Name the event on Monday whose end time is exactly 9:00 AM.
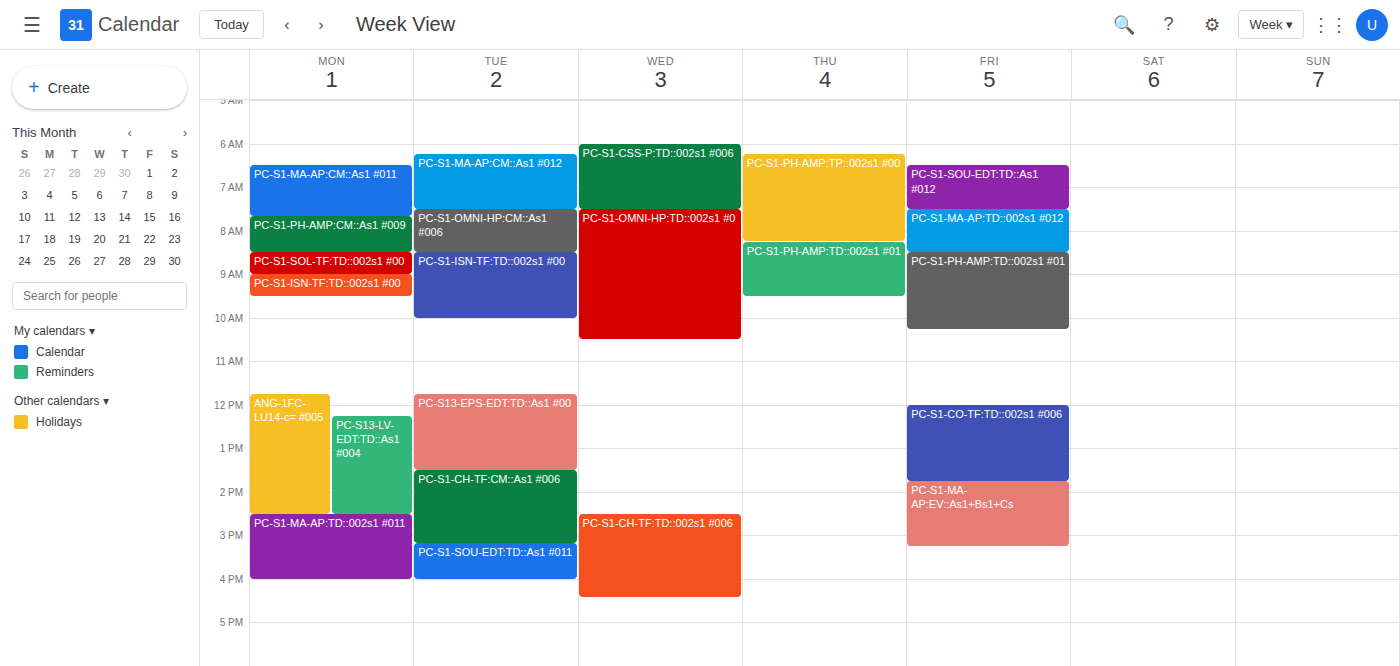
"PC-S1-SOL-TF:TD::002s1 #00"